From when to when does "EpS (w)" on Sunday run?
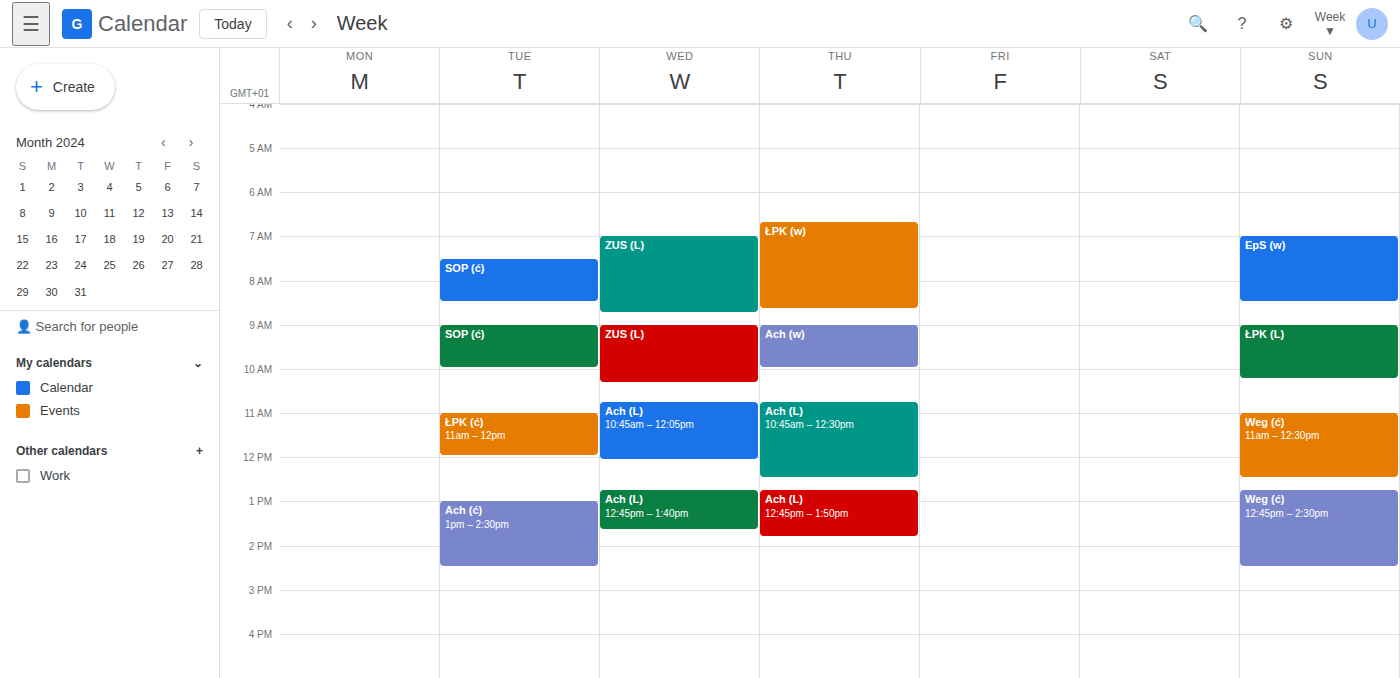
7:00 AM to 8:30 AM